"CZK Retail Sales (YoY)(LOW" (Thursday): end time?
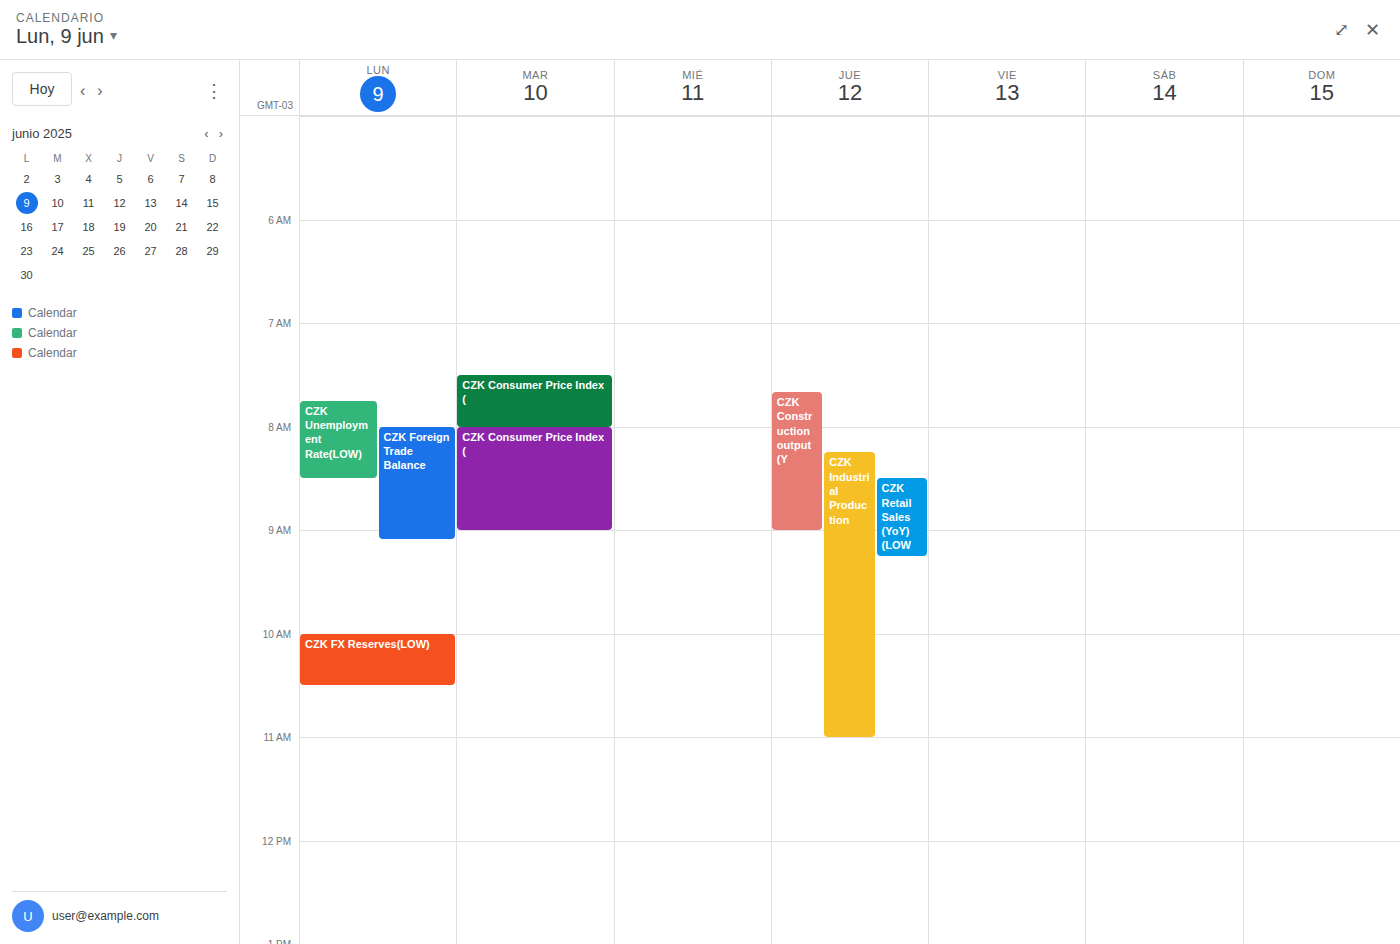
9:15 AM